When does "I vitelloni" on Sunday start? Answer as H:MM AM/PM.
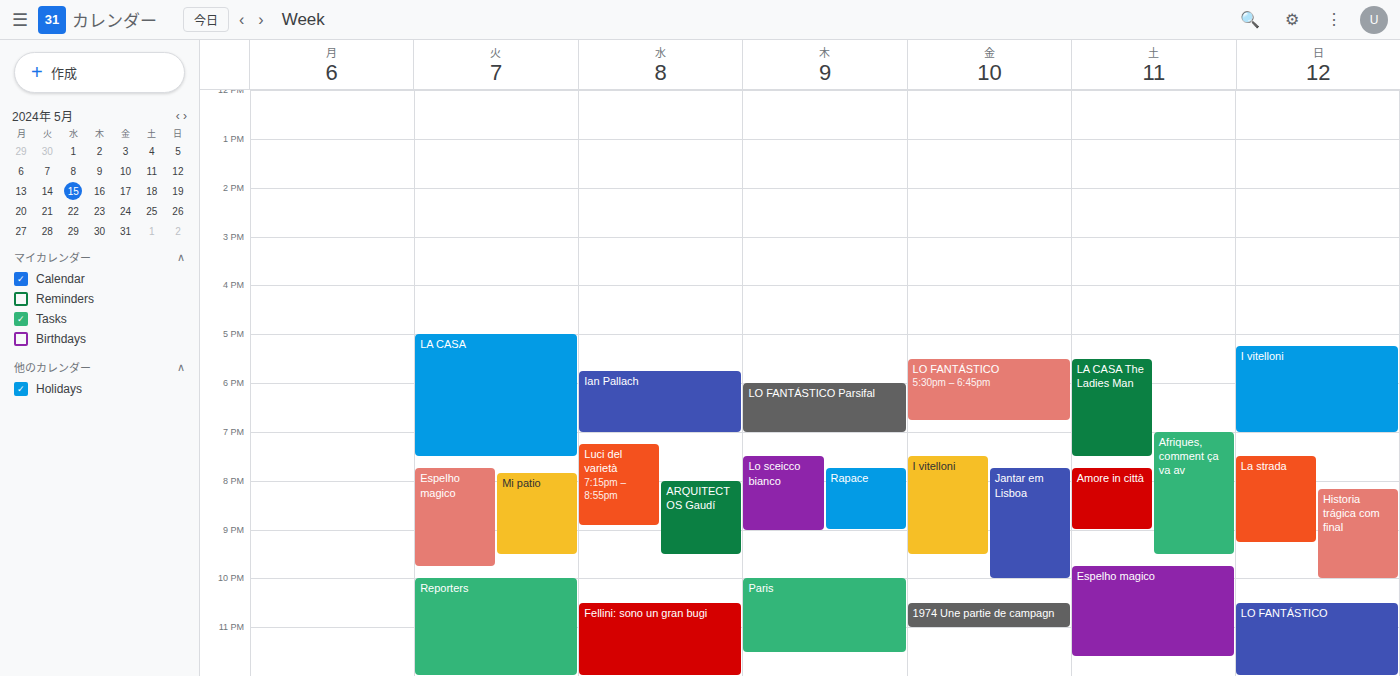
5:15 PM